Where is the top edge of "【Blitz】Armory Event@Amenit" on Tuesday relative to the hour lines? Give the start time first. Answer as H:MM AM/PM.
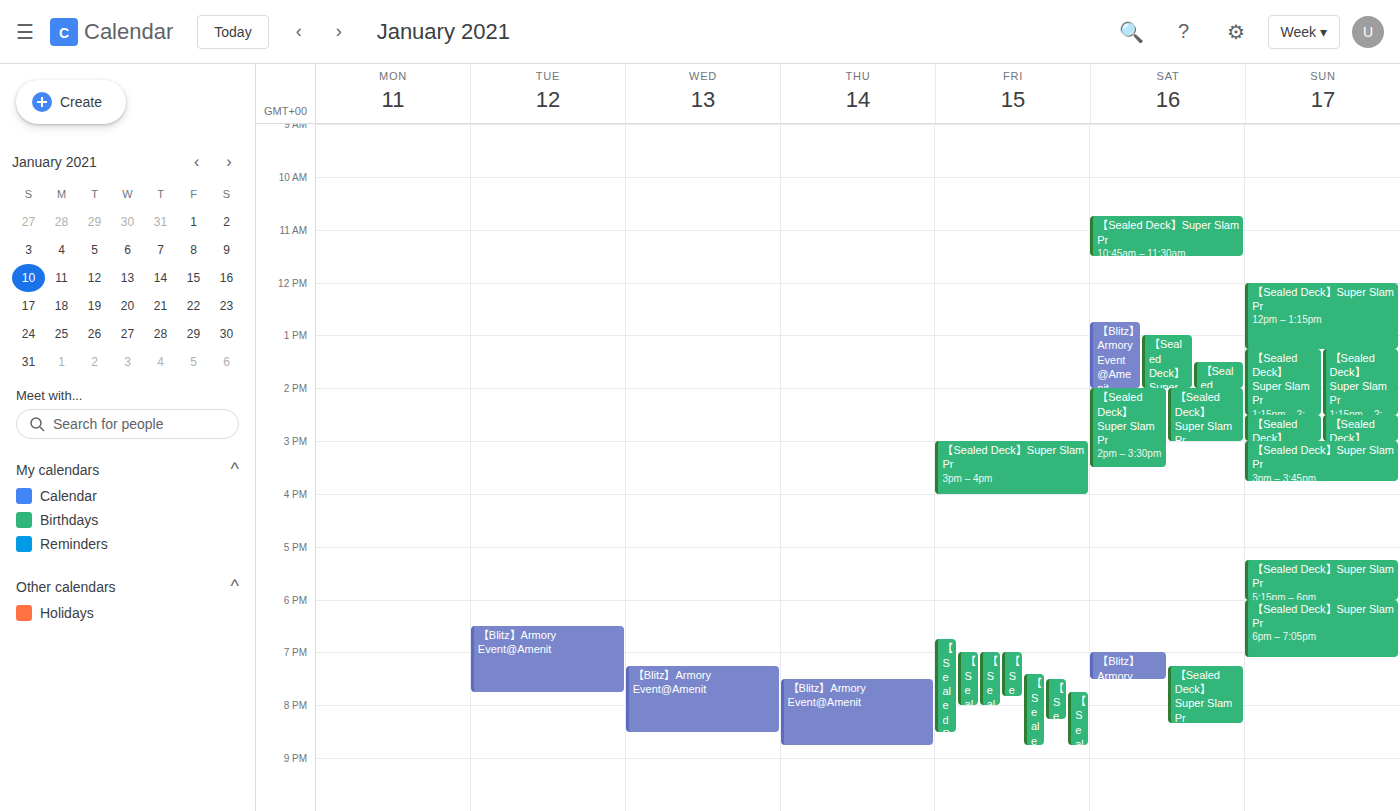
6:30 PM -- halfway between the 6 PM and 7 PM lines.